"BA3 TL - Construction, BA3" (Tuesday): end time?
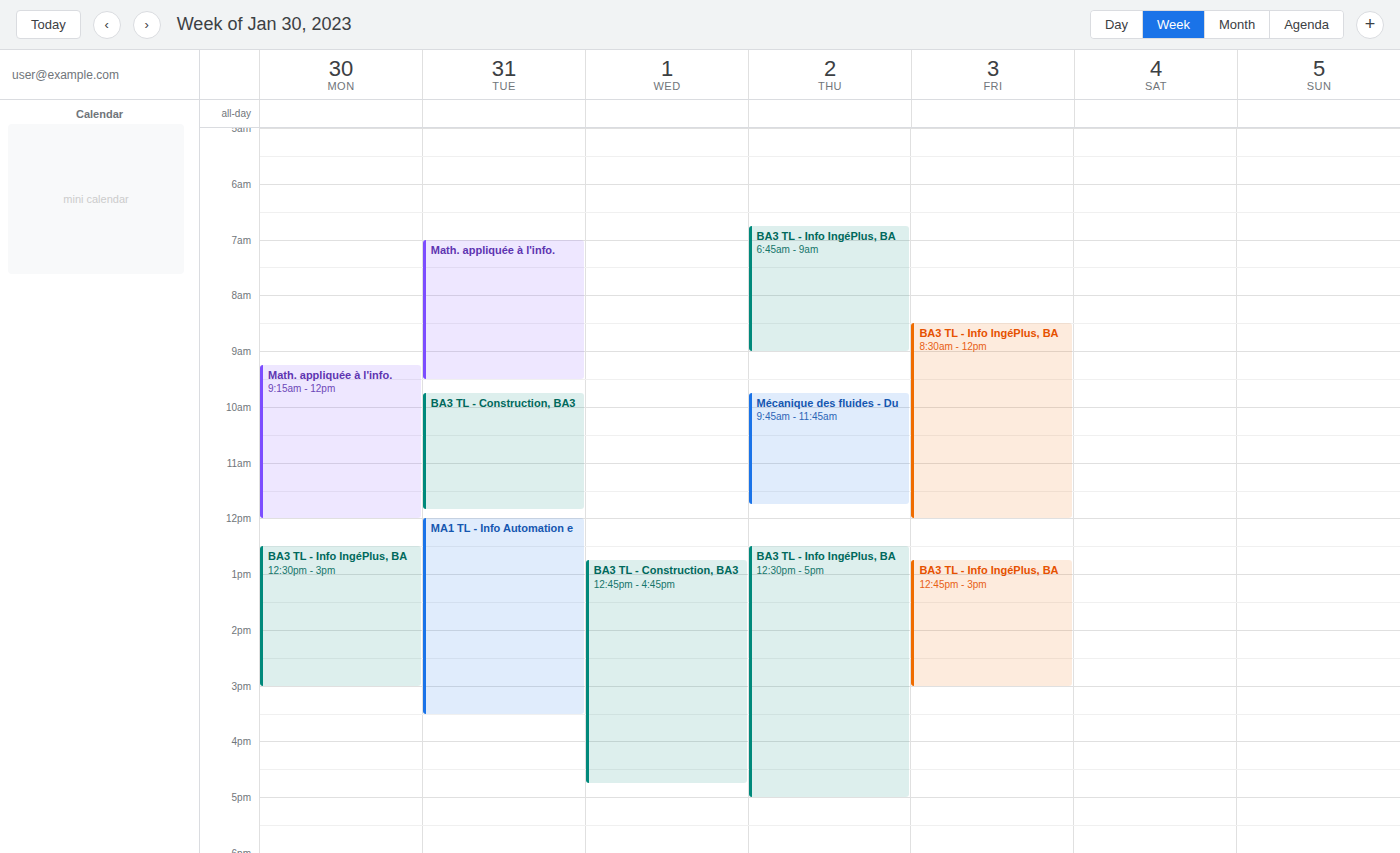
11:50 AM